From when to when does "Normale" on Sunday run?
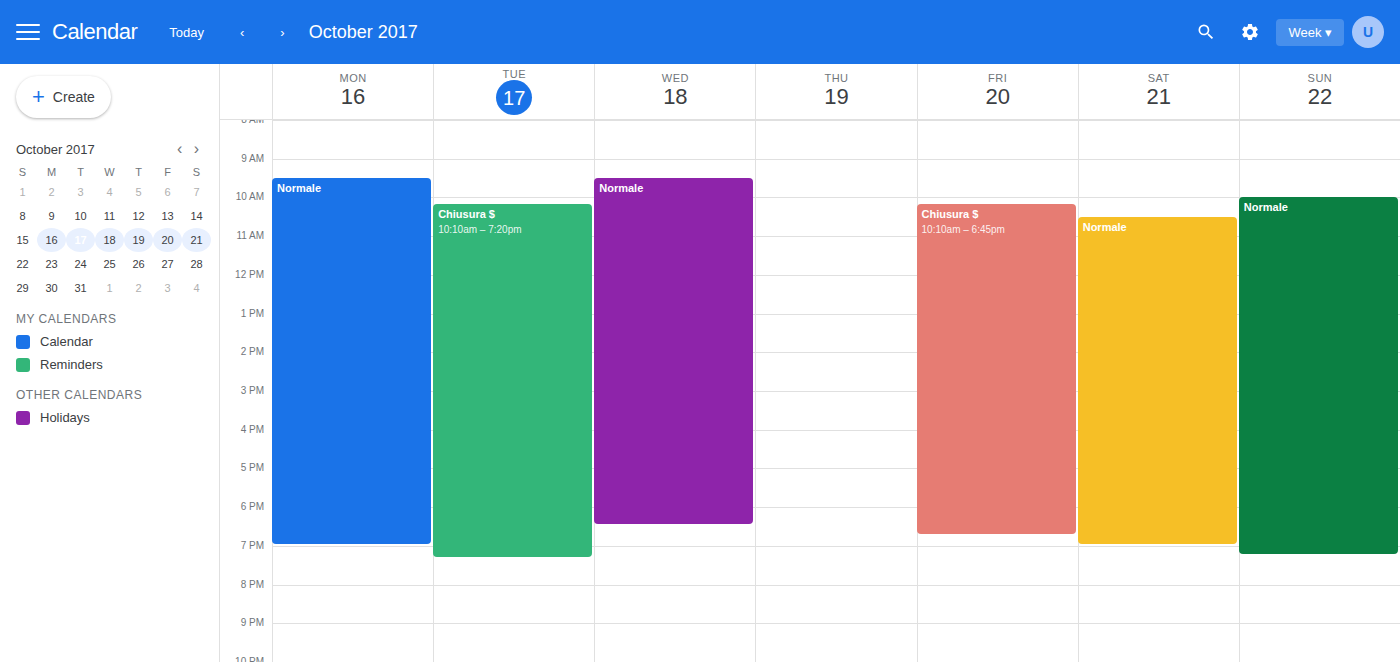
10:00 AM to 7:15 PM